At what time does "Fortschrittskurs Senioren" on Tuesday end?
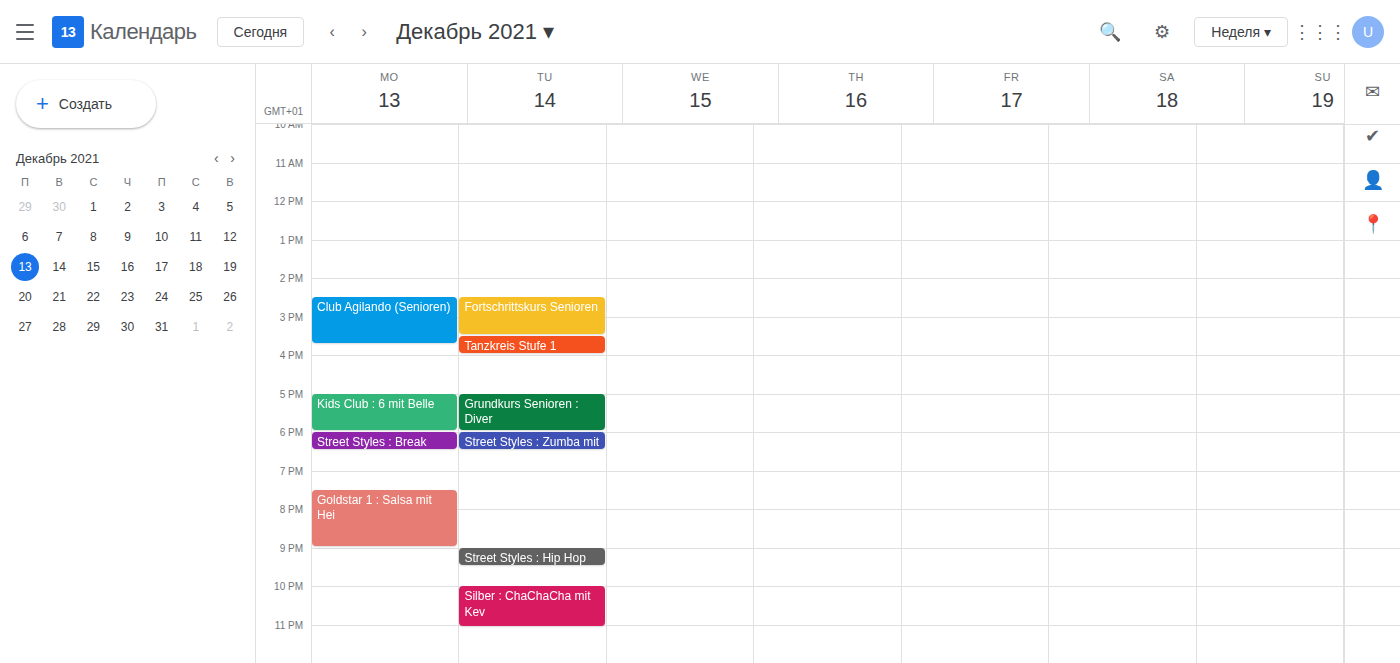
3:30 PM